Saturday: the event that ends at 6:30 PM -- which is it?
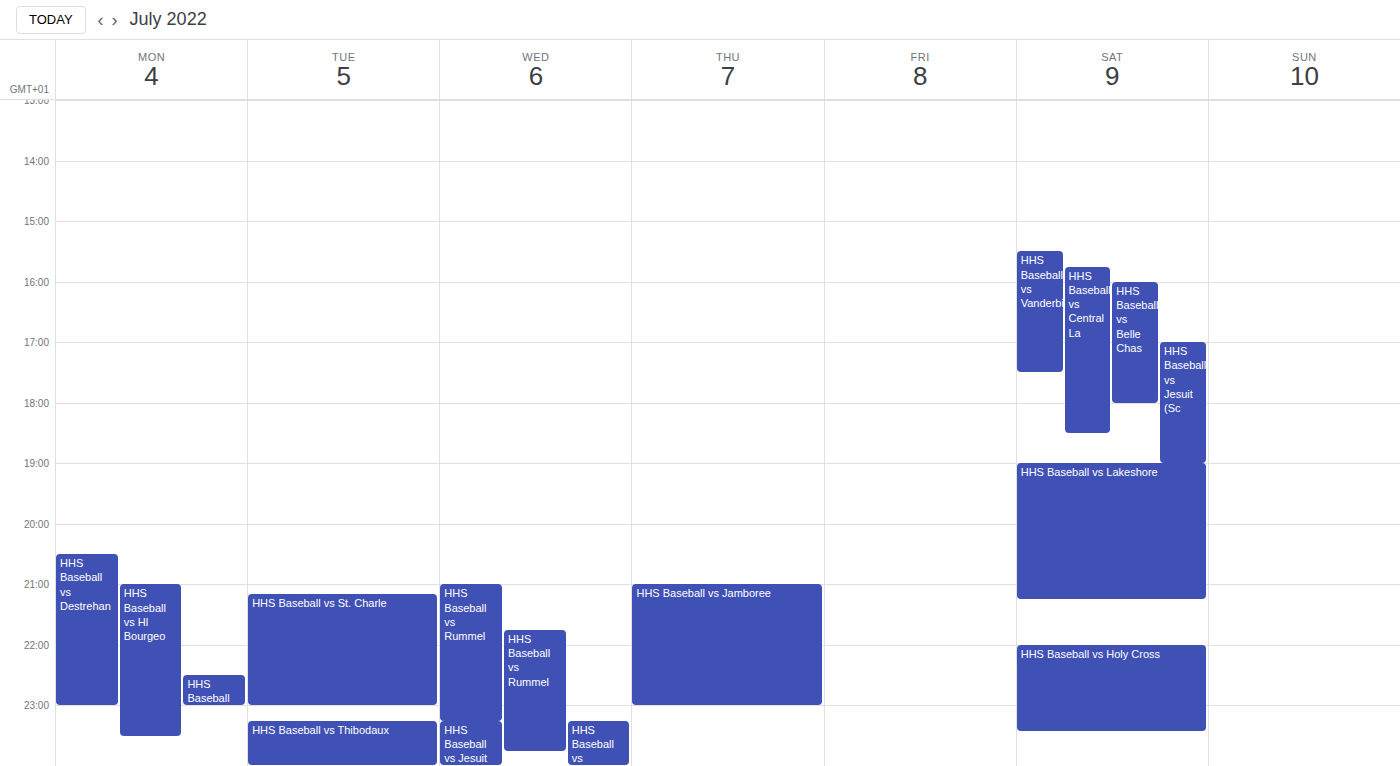
"HHS Baseball vs Central La"